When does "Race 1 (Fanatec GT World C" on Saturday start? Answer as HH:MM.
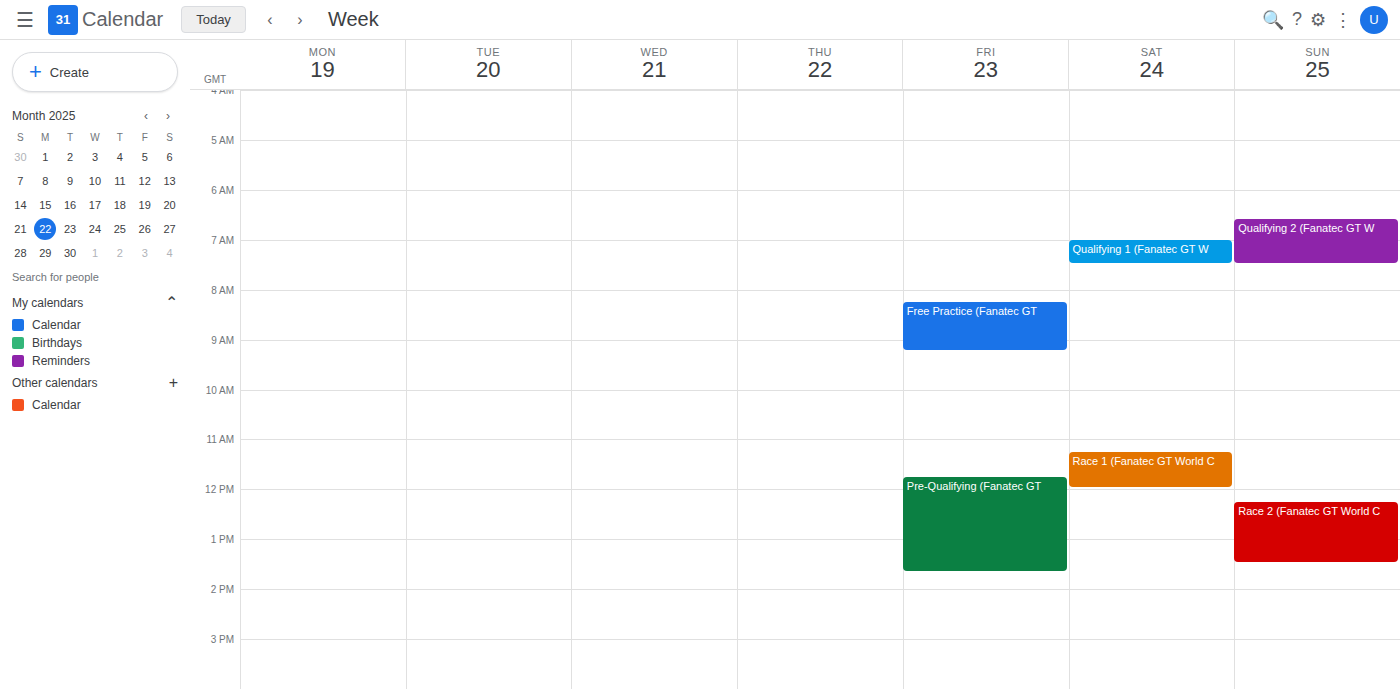
11:15